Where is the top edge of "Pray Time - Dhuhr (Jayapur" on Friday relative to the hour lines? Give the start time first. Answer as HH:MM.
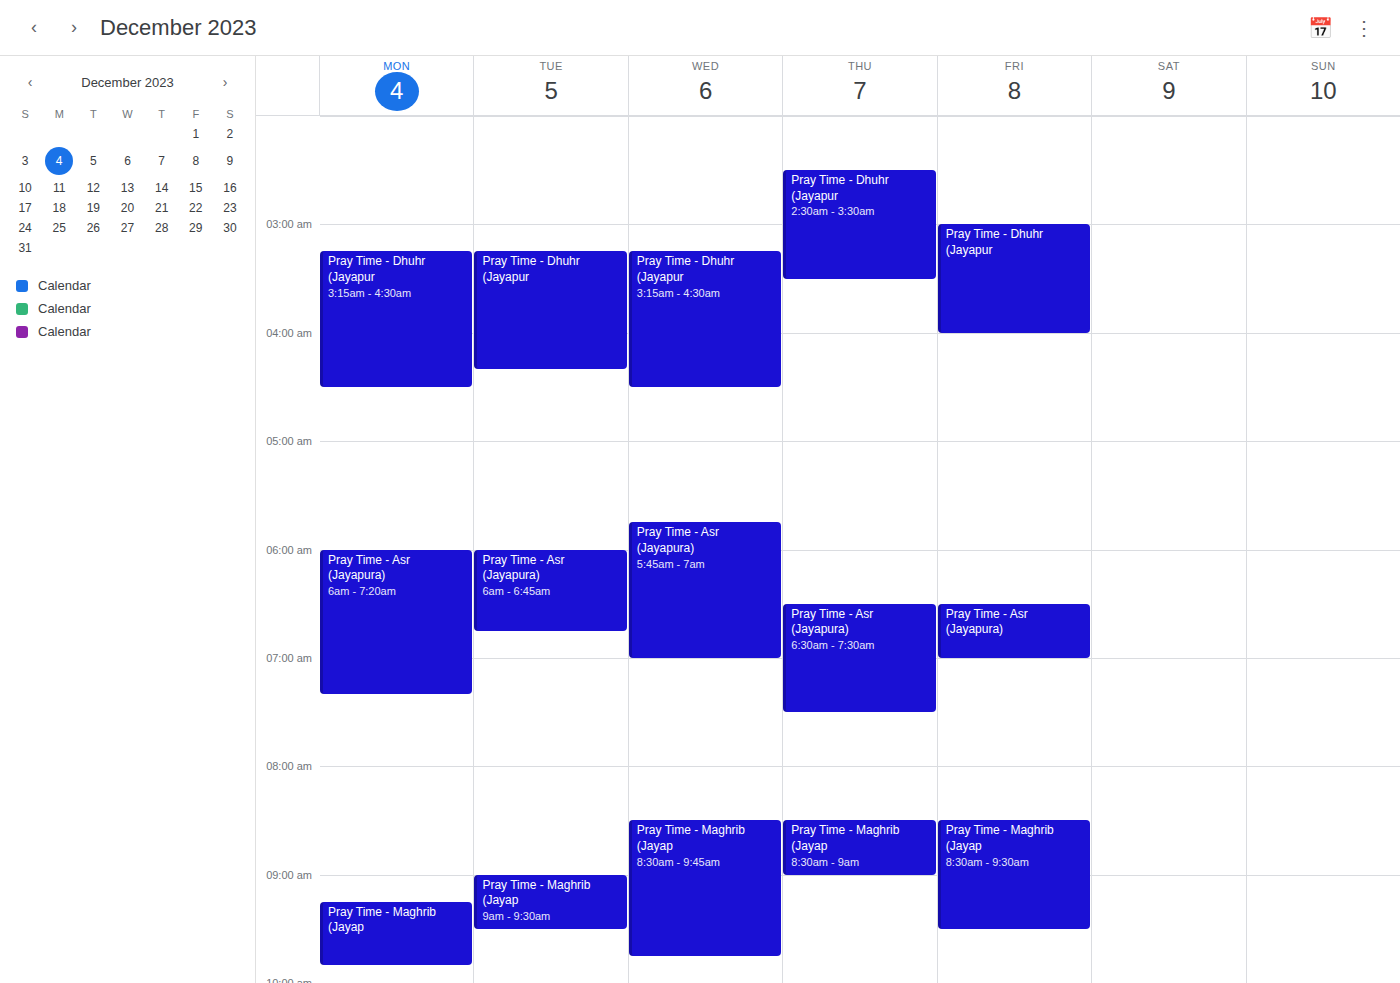
03:00 -- exactly on the 03:00 line.